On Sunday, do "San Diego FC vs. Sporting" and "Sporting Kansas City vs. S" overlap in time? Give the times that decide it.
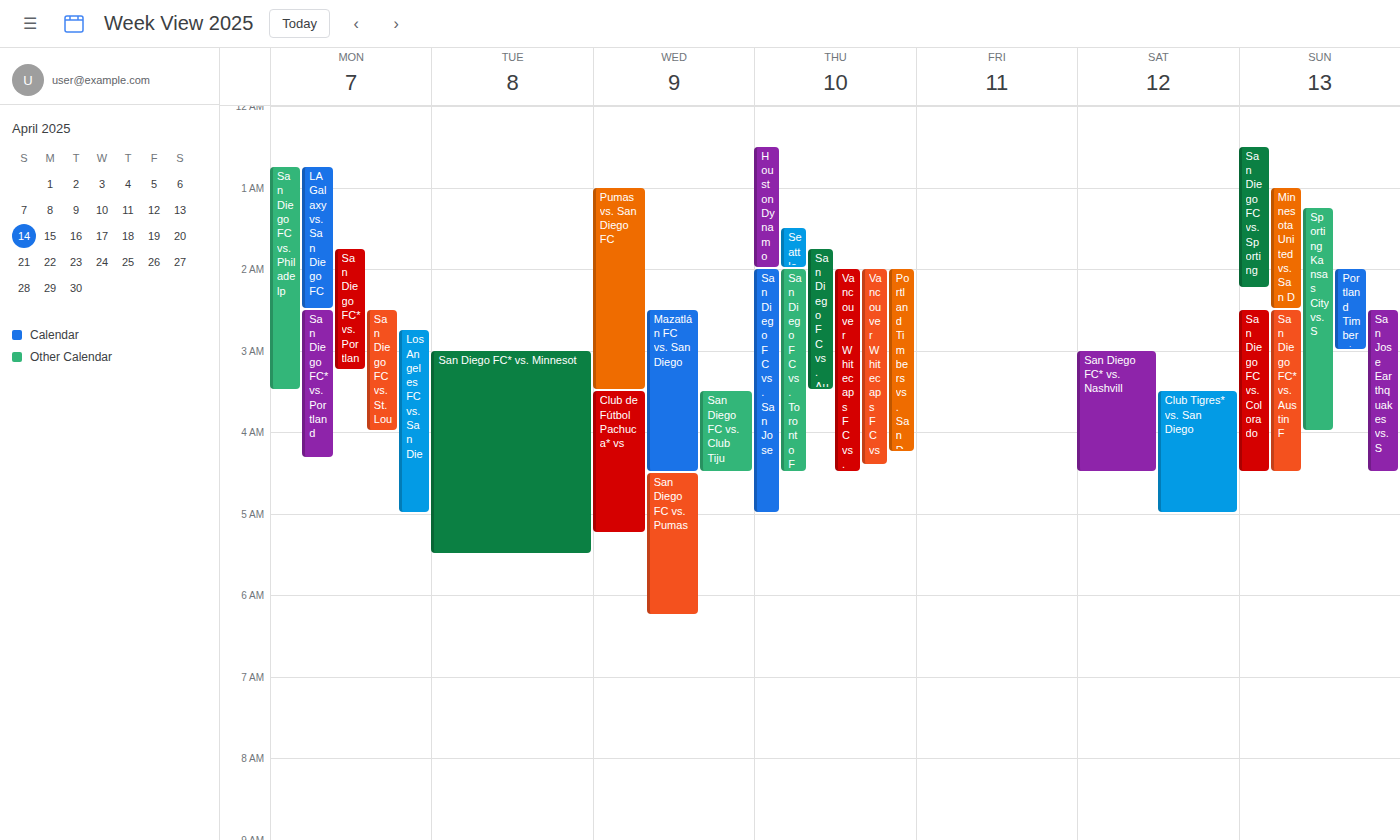
"Sporting Kansas City vs. S" starts at 1:15 AM, before "San Diego FC vs. Sporting" ends at 2:15 AM -- they overlap.